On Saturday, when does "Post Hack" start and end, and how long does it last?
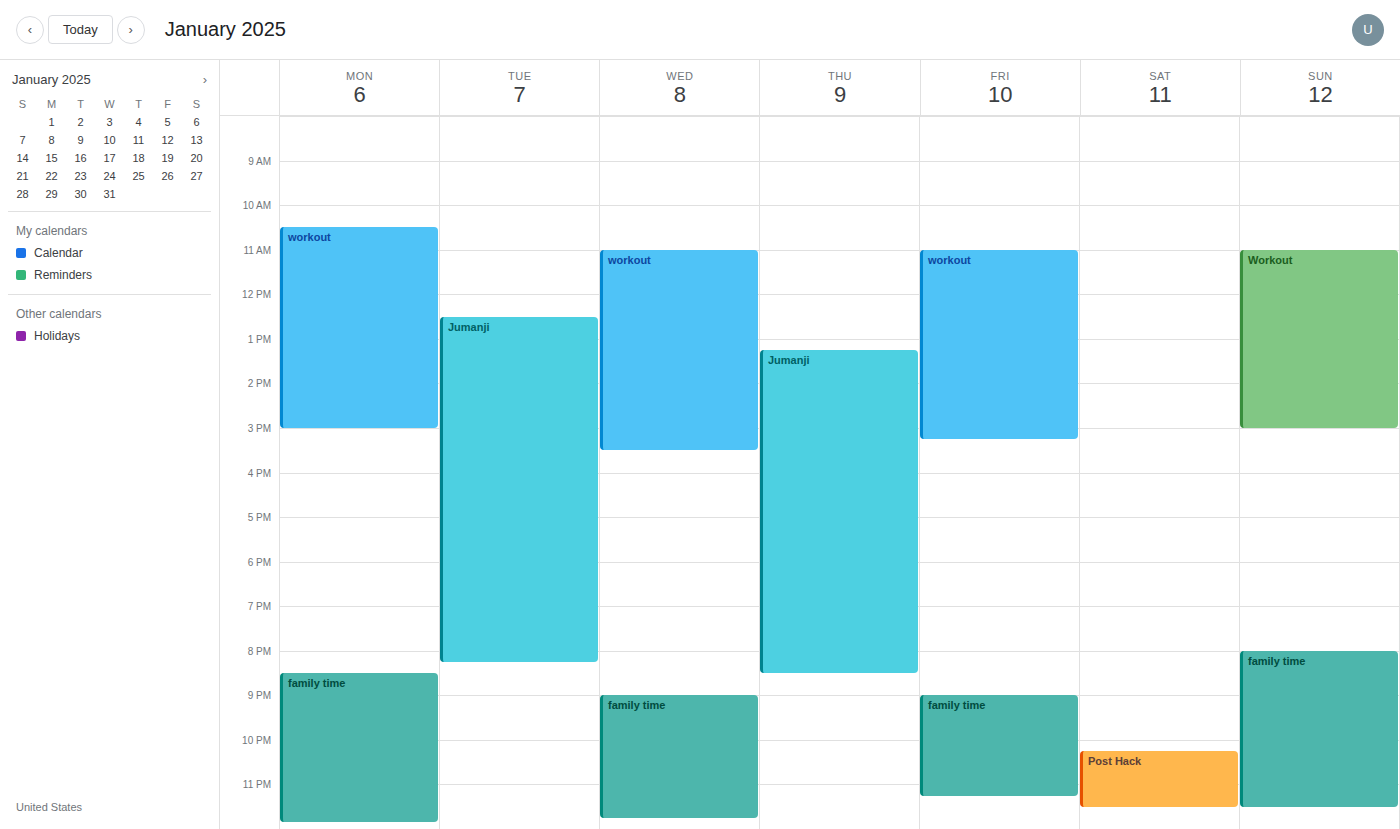
10:15 PM to 11:30 PM, 1 hour 15 minutes